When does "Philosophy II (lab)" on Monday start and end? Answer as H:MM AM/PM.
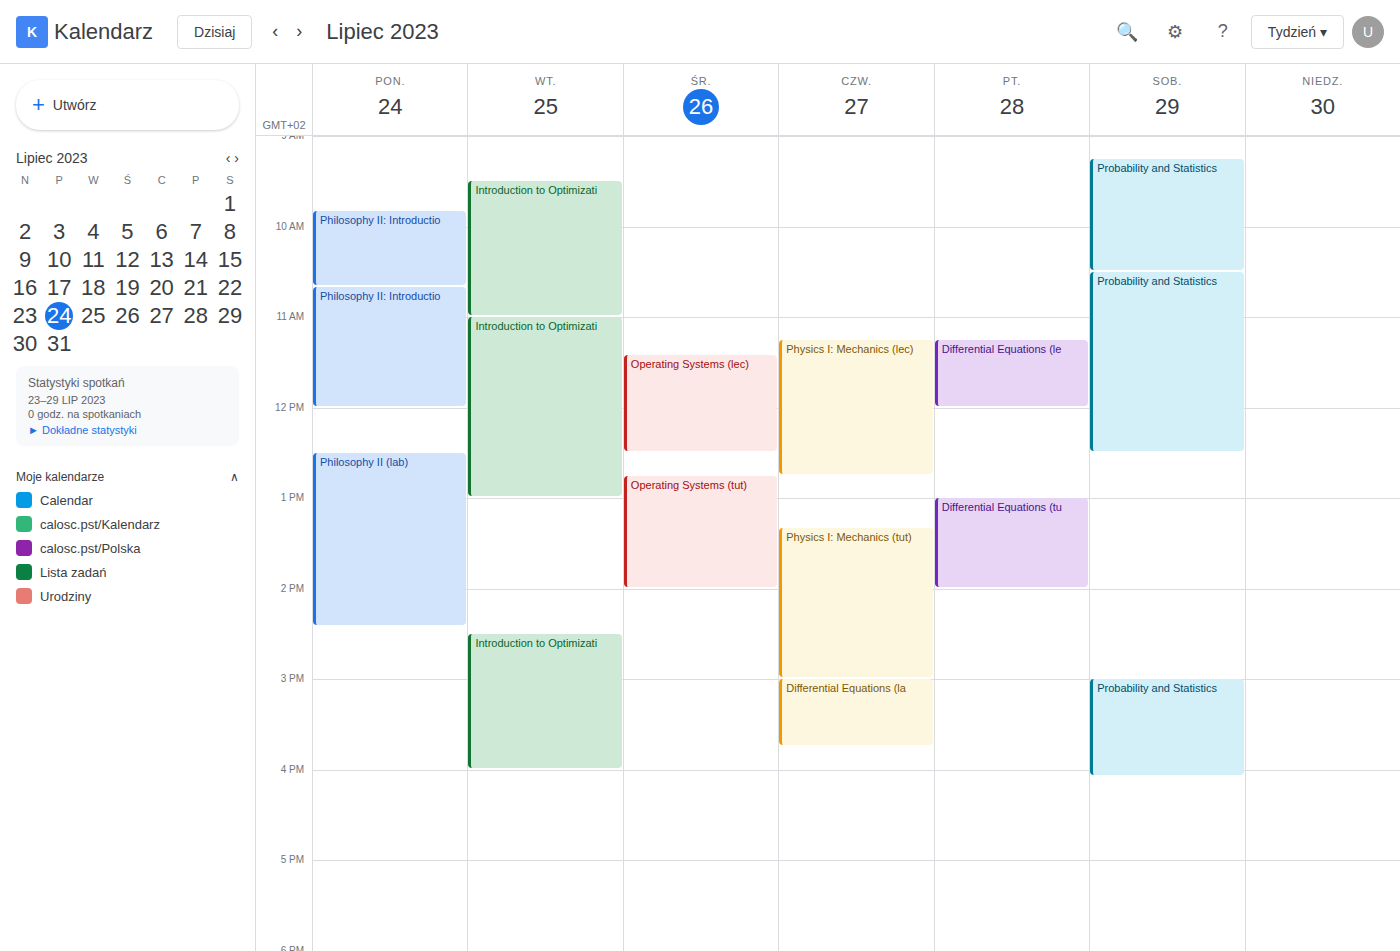
12:30 PM to 2:25 PM